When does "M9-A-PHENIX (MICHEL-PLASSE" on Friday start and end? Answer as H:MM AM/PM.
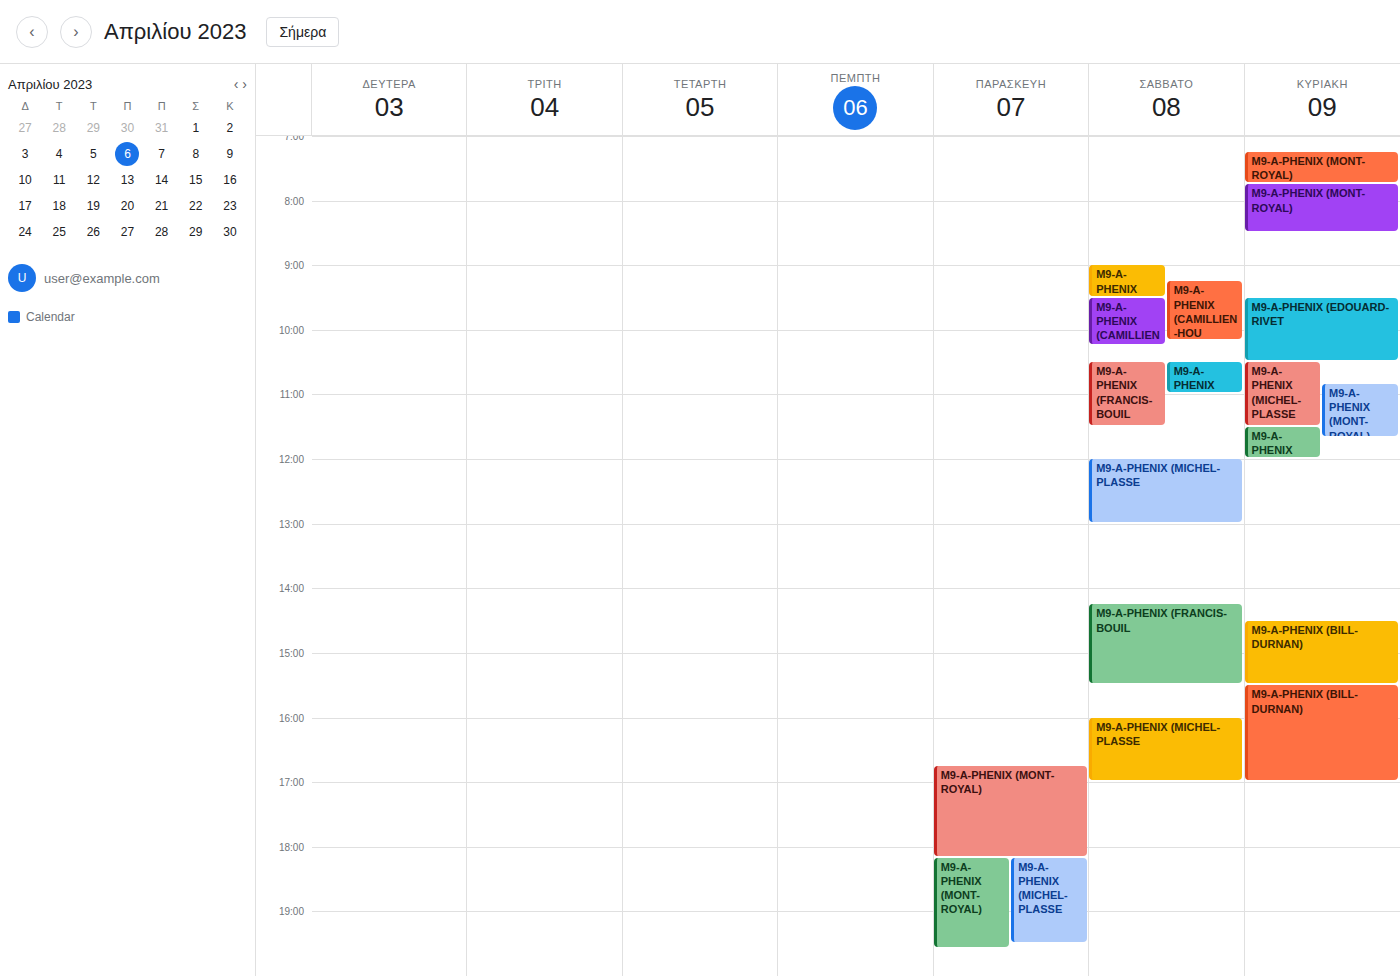
6:10 PM to 7:30 PM